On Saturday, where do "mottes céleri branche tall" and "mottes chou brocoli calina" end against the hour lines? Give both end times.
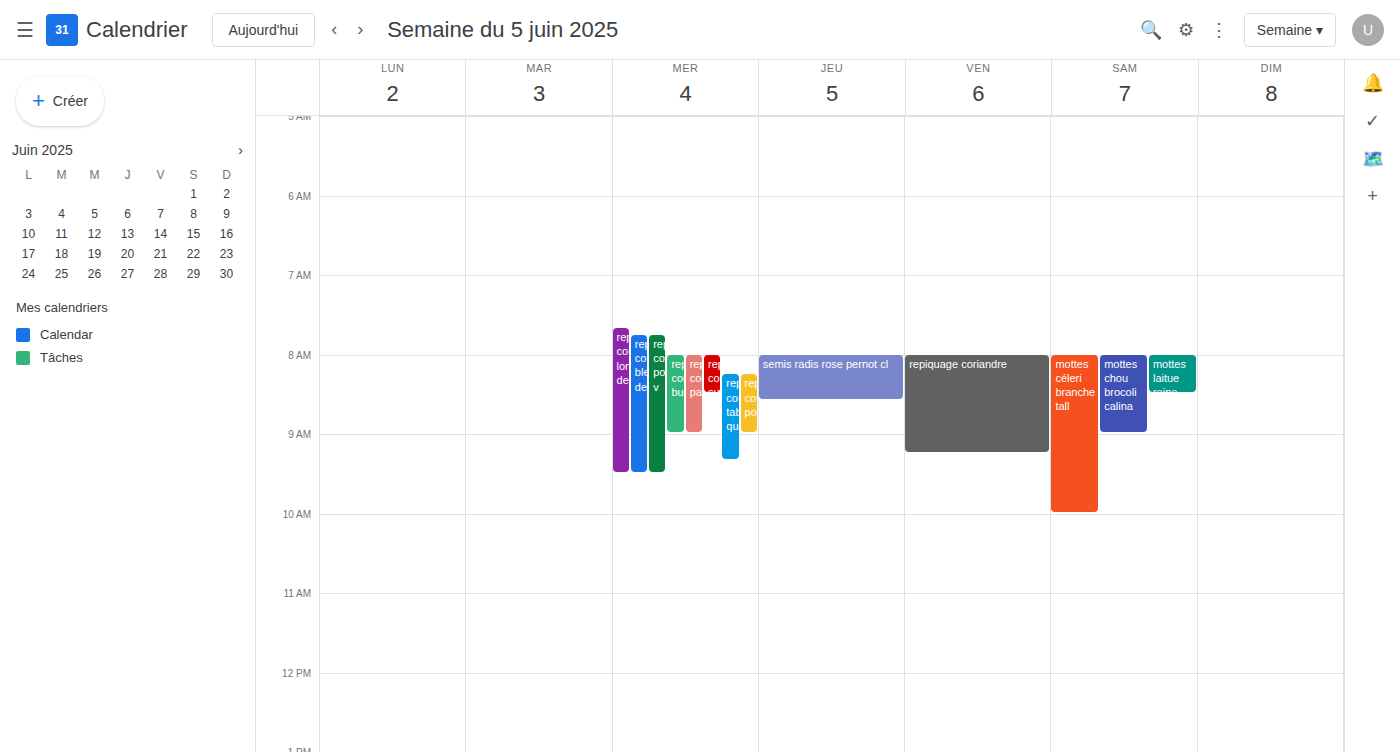
"mottes céleri branche tall": 10:00, exactly on the 10:00 line. "mottes chou brocoli calina": 09:00, exactly on the 09:00 line.